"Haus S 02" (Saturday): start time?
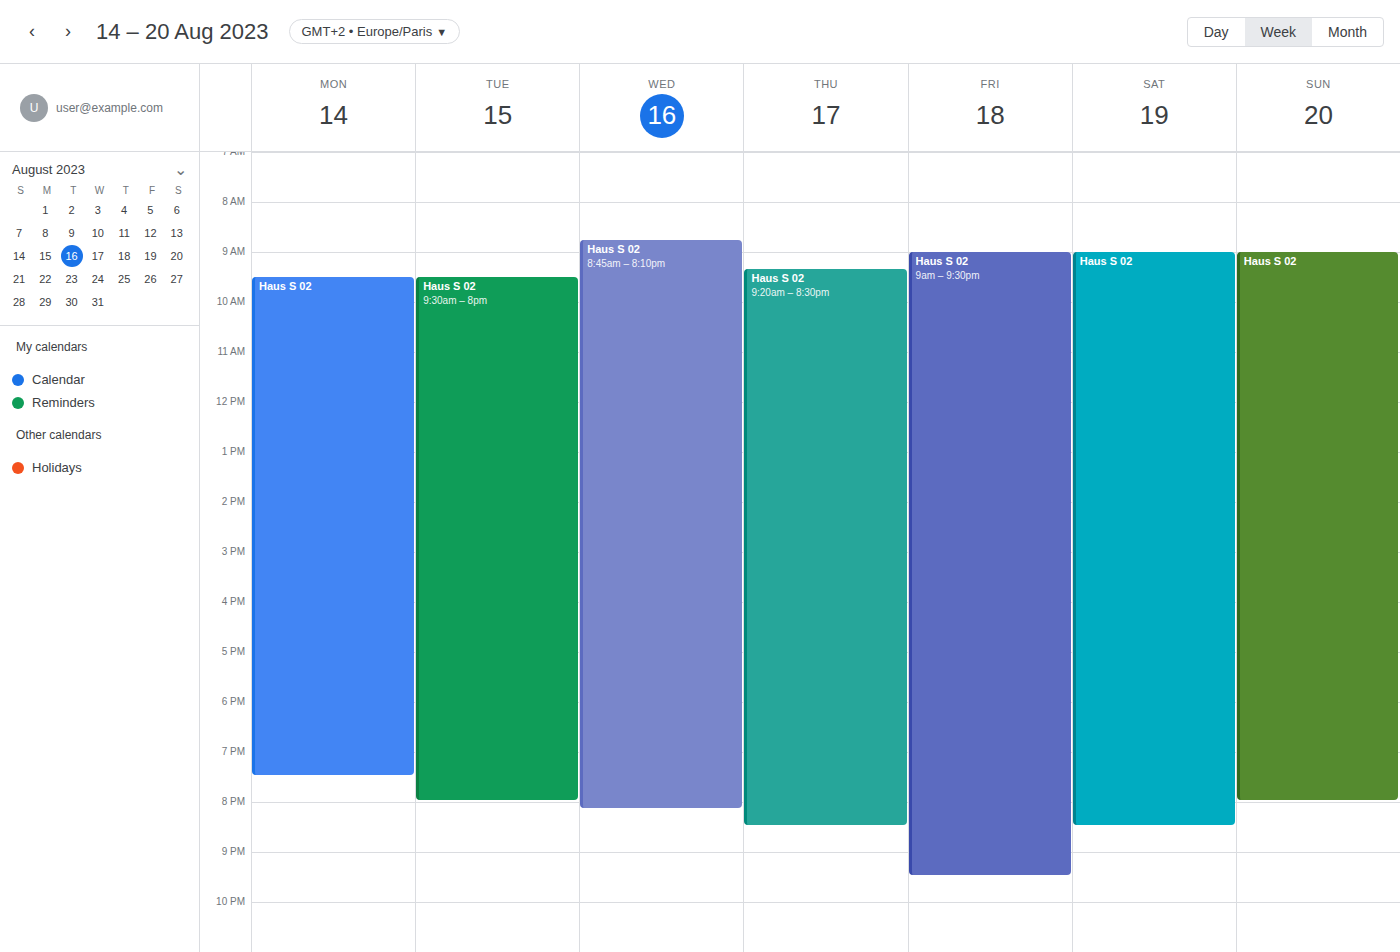
9:00 AM